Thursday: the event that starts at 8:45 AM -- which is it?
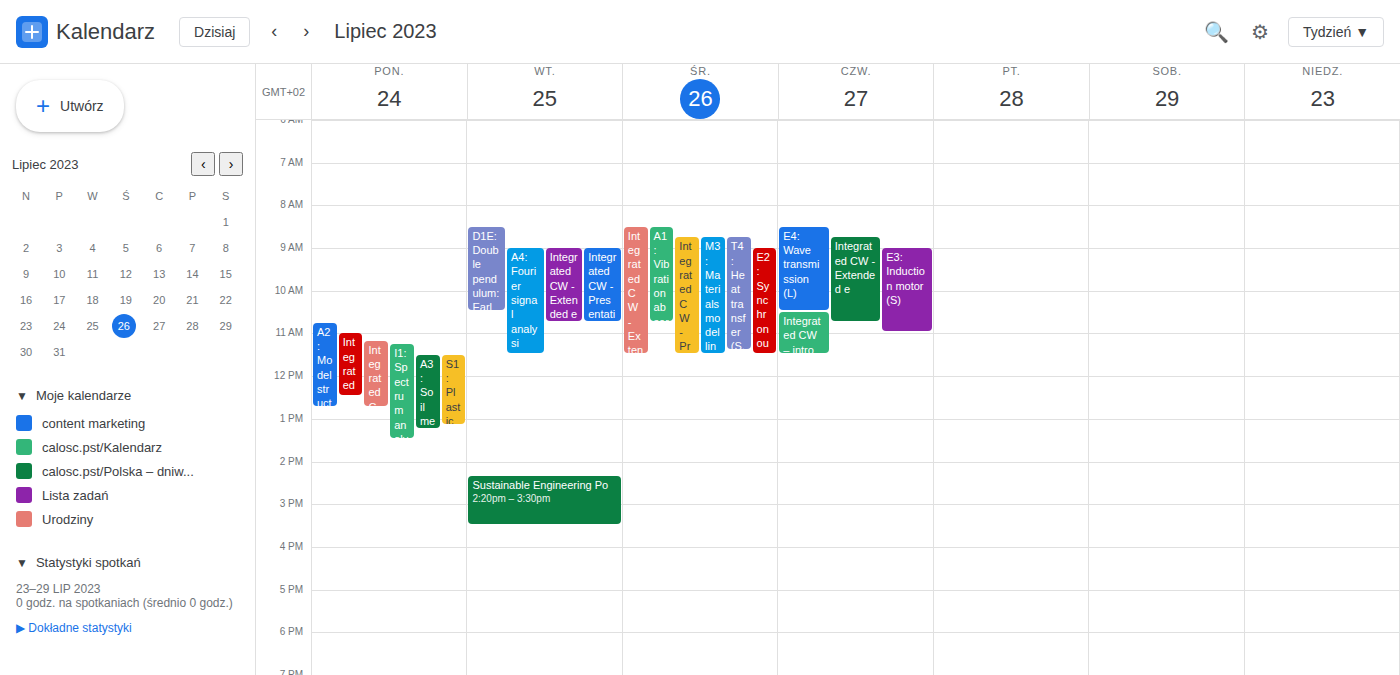
"Integrated CW - Extended e"